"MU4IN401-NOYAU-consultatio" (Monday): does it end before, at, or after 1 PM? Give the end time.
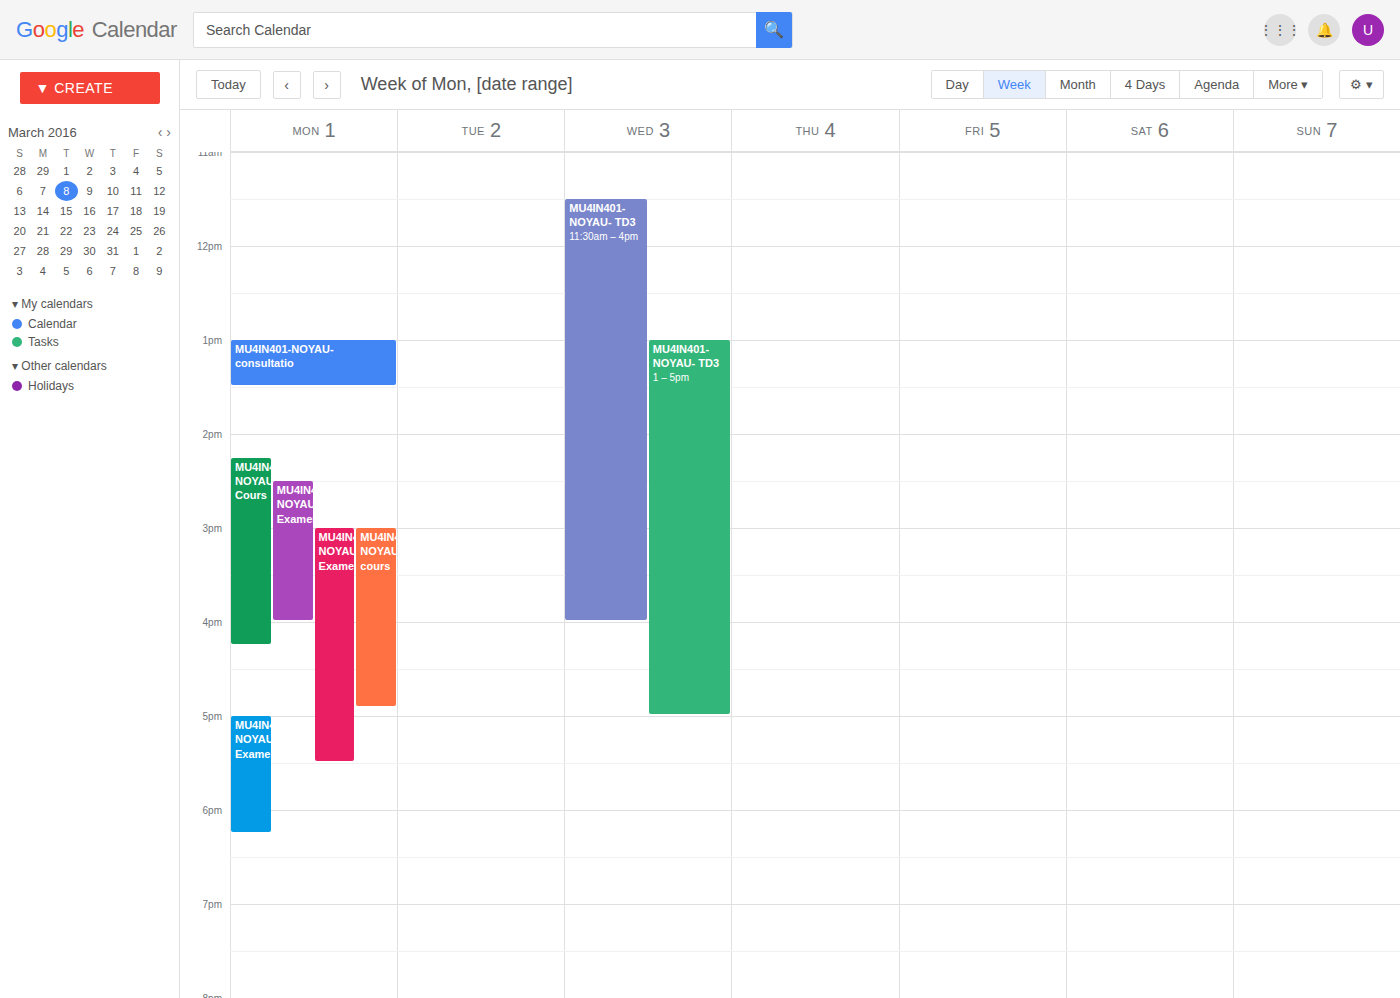
1:30 PM -- after 1 PM, 30 minutes below the 1 PM line.